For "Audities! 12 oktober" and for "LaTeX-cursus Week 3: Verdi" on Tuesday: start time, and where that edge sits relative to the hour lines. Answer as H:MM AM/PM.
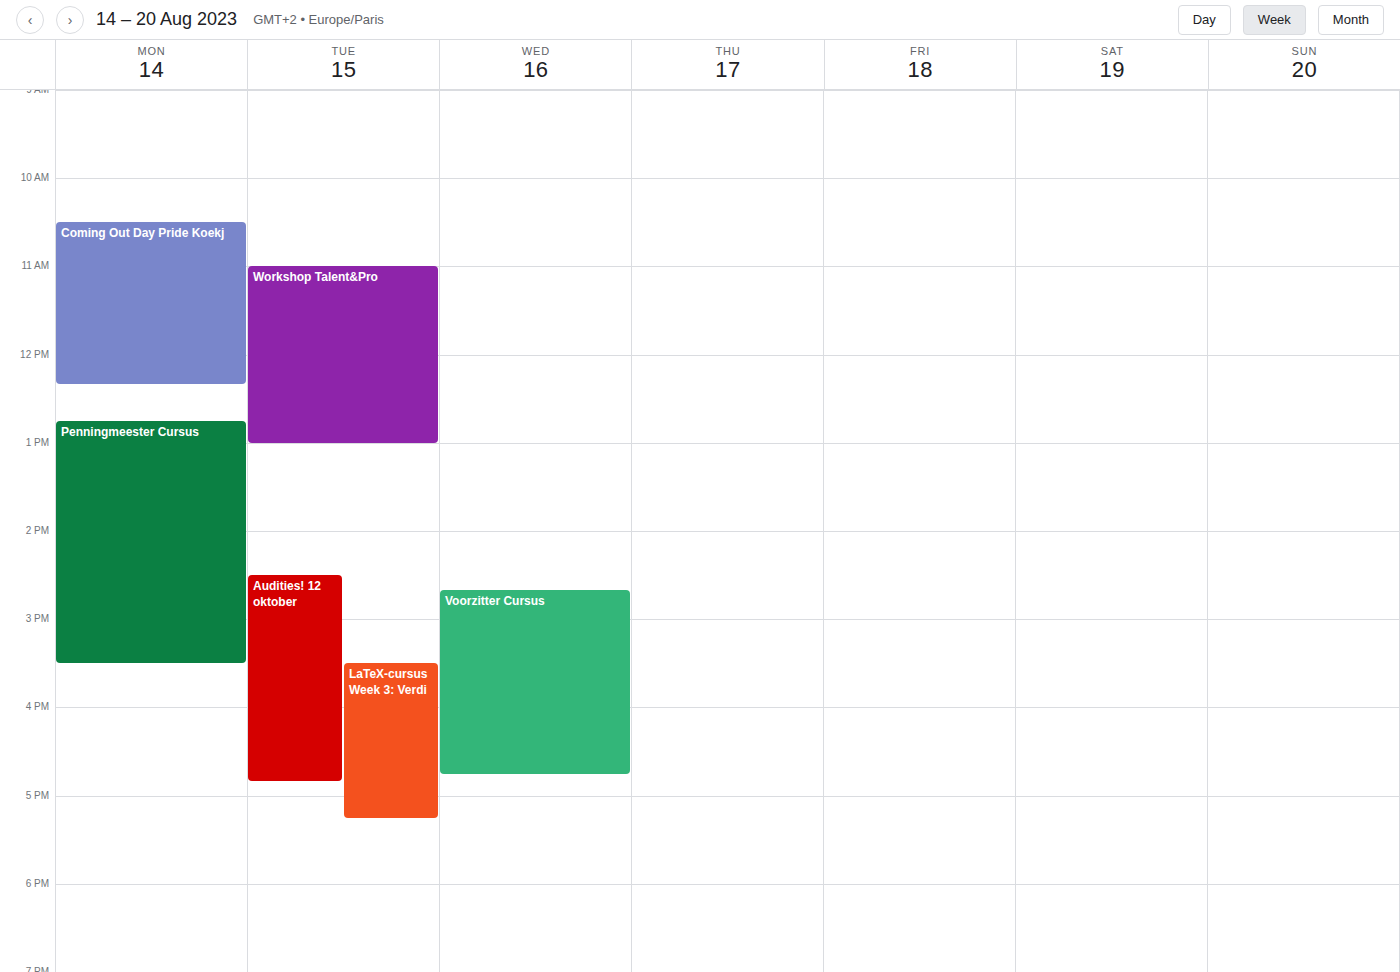
"Audities! 12 oktober": 2:30 PM, halfway between the 2 PM and 3 PM lines. "LaTeX-cursus Week 3: Verdi": 3:30 PM, halfway between the 3 PM and 4 PM lines.